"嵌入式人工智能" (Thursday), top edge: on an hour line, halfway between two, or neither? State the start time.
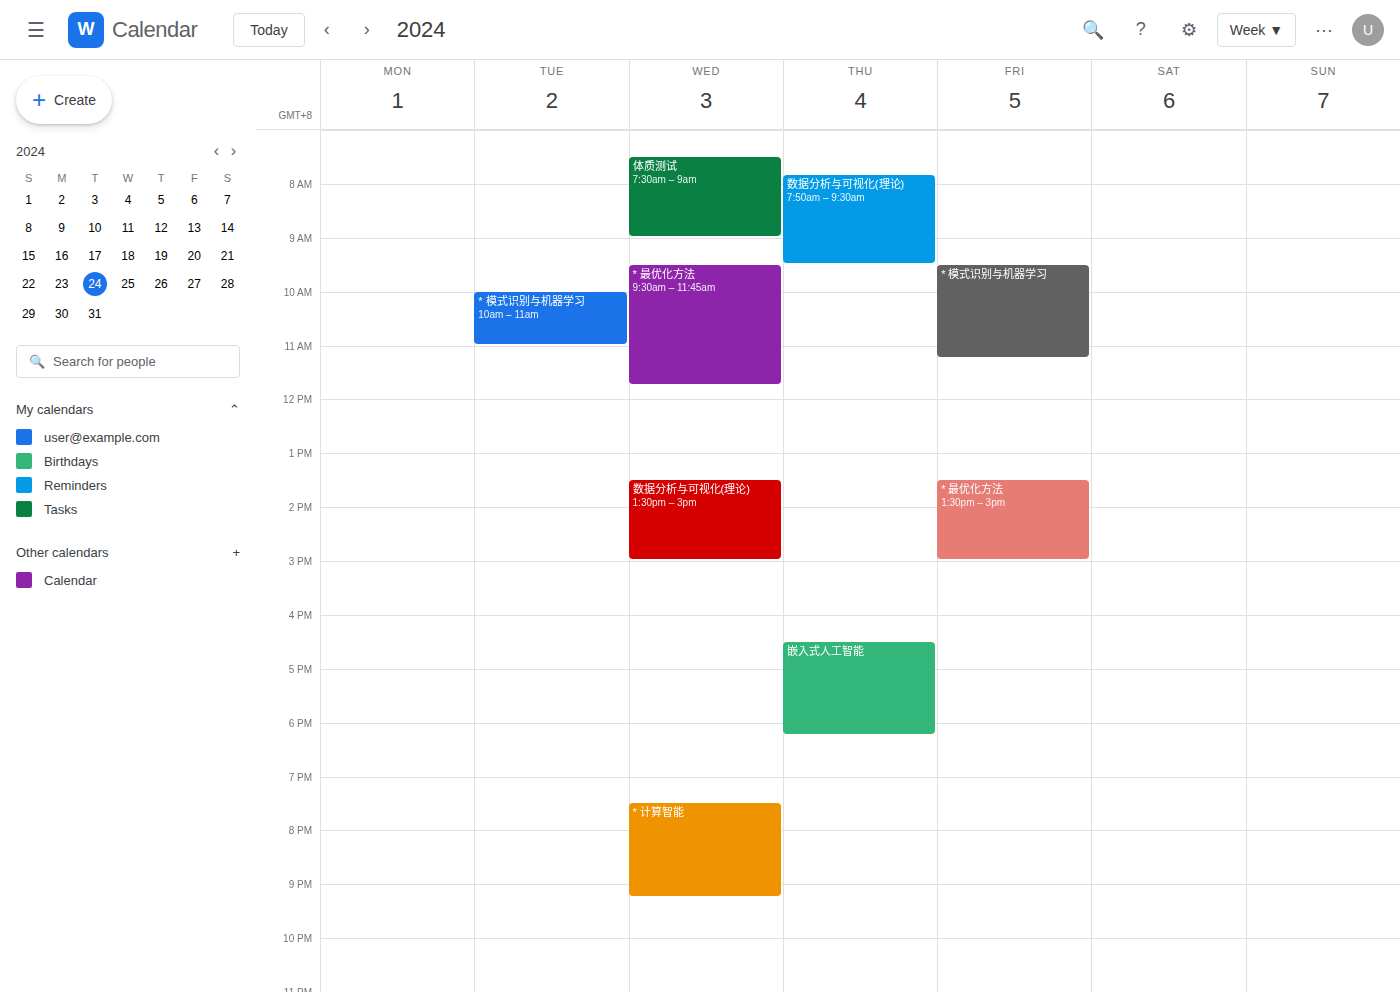
4:30 PM -- halfway between the 4 PM and 5 PM lines.